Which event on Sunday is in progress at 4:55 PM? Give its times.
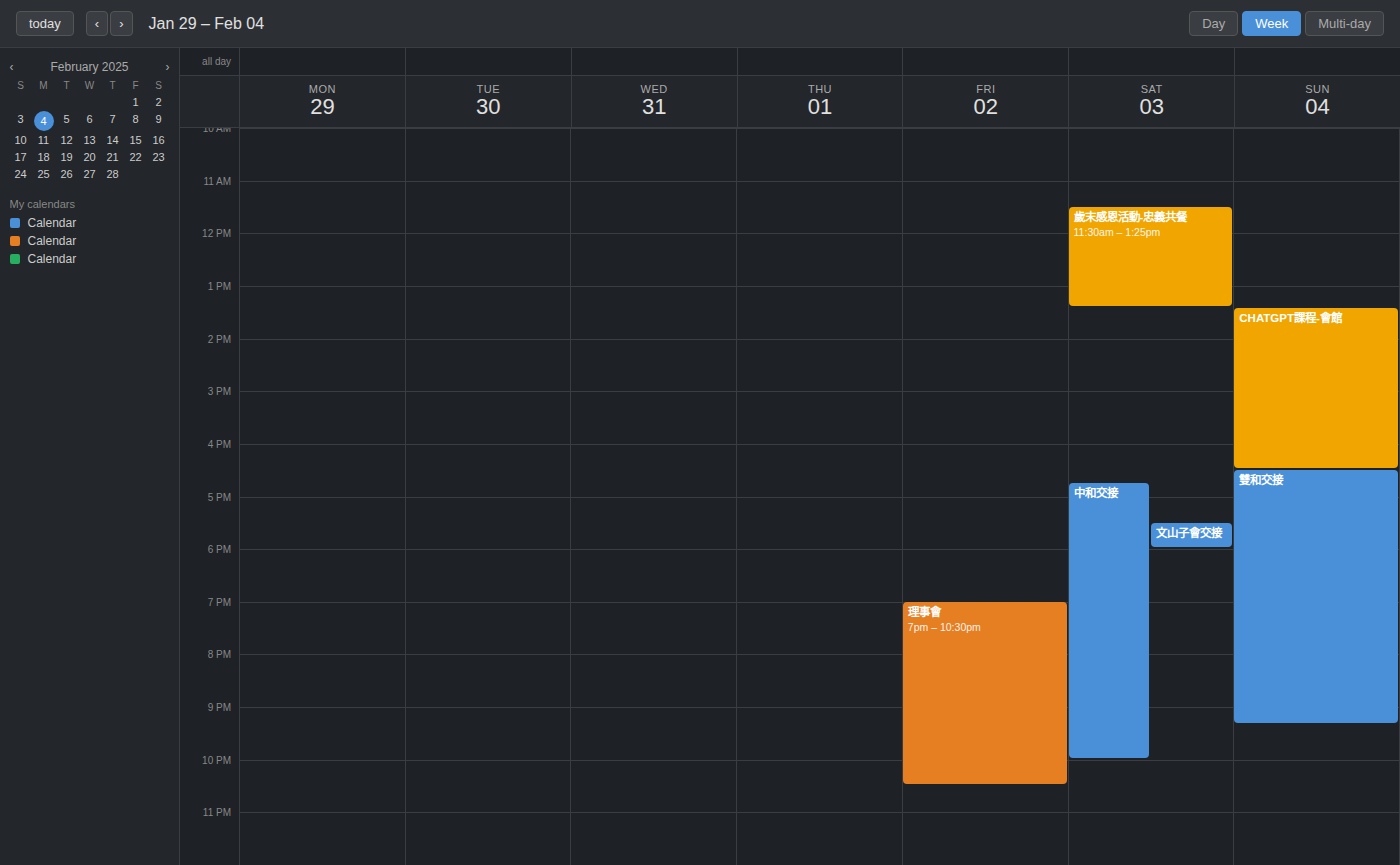
"雙和交接", 4:30 PM to 9:20 PM